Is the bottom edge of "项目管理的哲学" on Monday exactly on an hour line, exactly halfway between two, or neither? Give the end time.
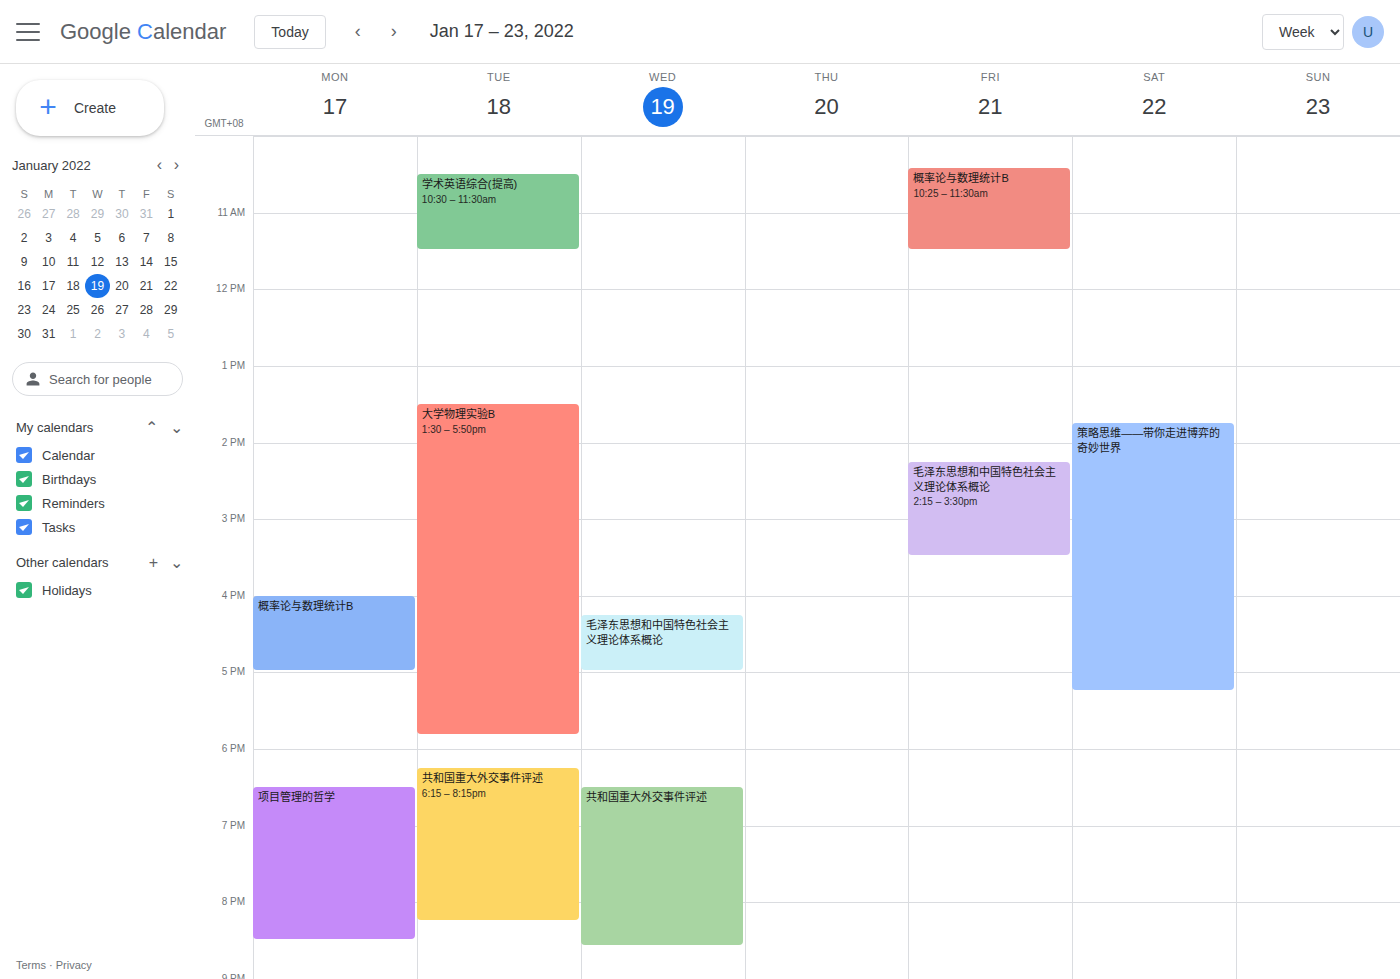
20:30 -- halfway between the 20:00 and 21:00 lines.